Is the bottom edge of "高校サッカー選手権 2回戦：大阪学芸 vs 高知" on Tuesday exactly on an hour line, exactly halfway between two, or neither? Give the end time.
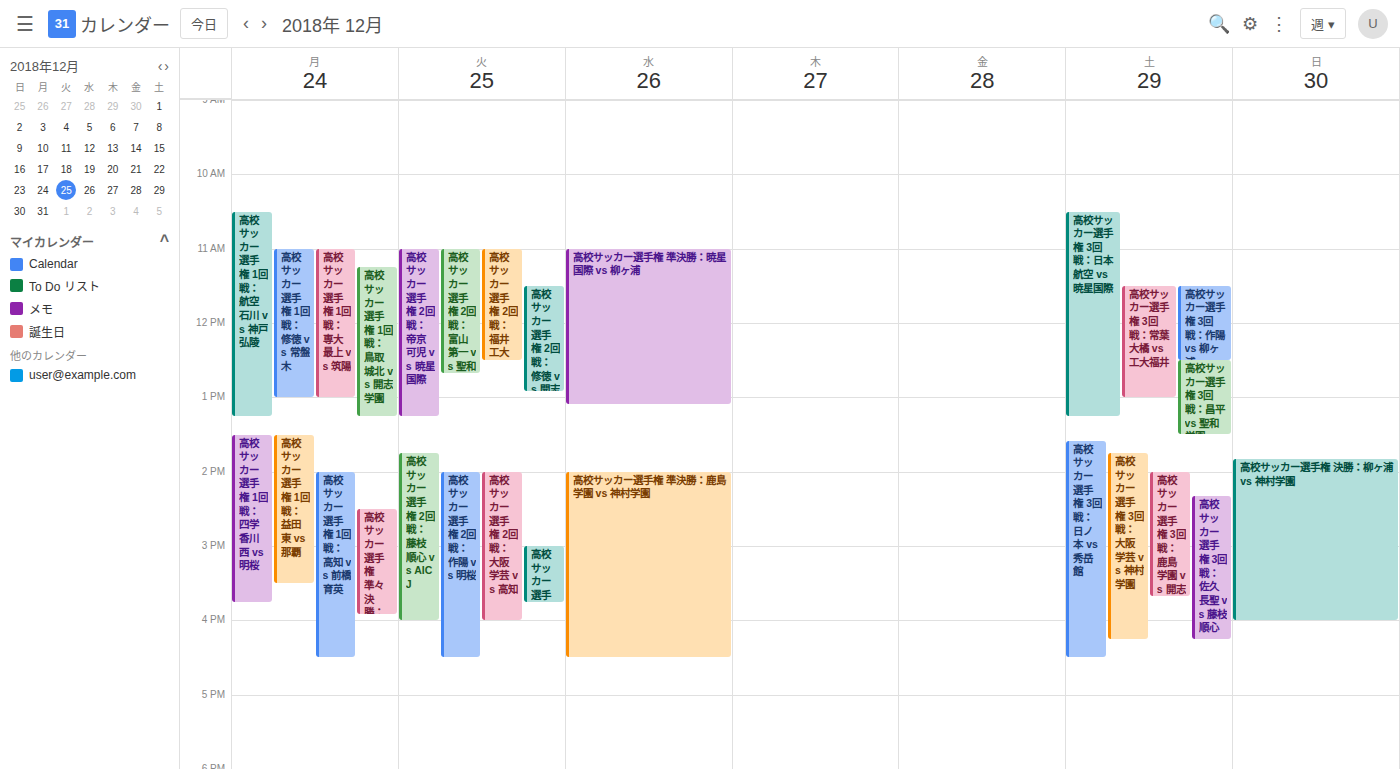
4:00 PM -- exactly on the 4 PM line.